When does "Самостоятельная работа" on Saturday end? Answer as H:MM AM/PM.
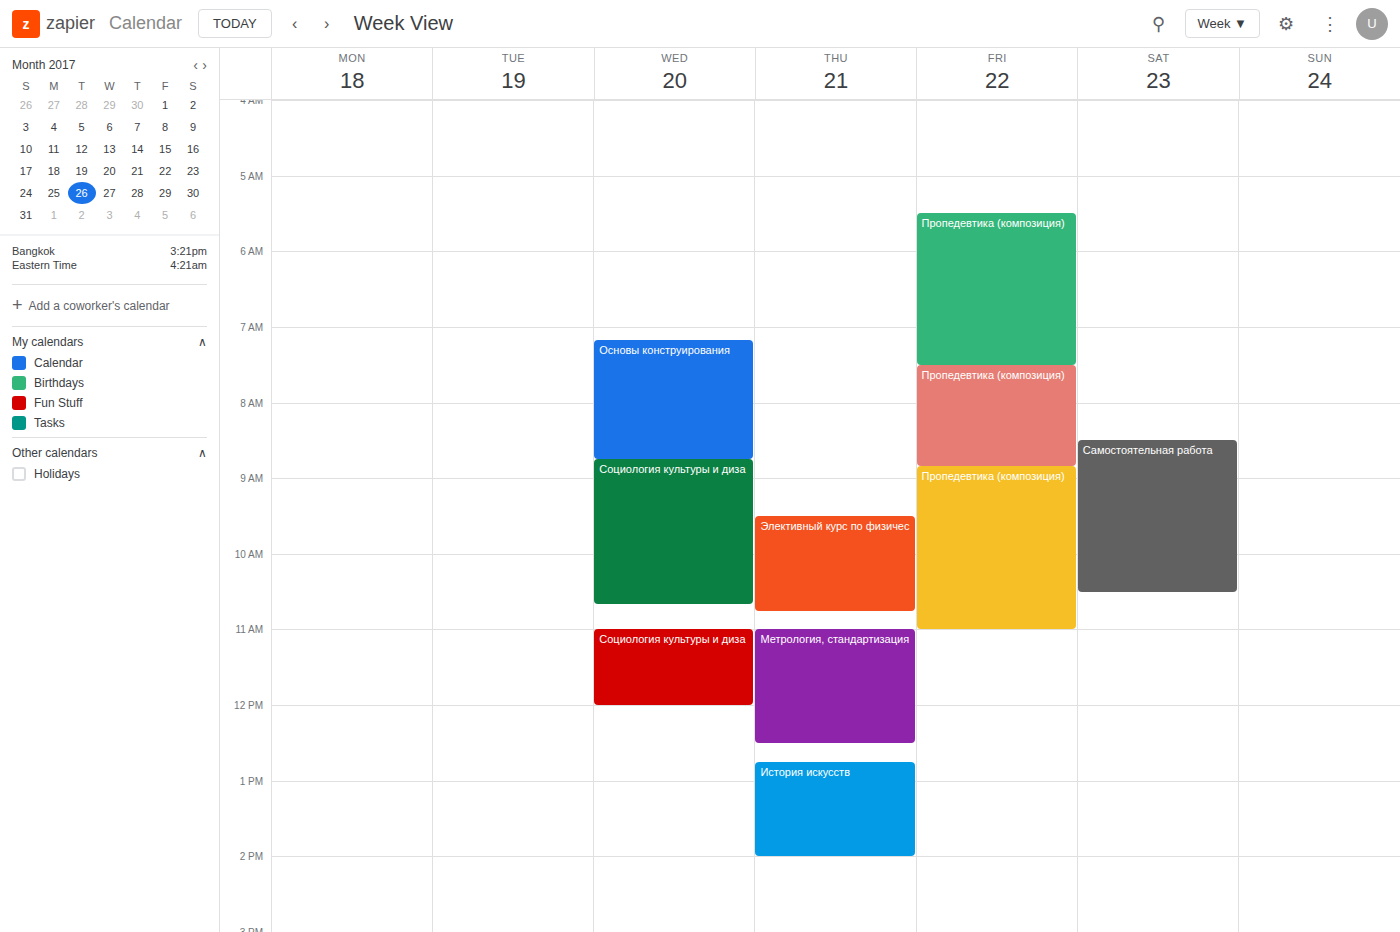
10:30 AM